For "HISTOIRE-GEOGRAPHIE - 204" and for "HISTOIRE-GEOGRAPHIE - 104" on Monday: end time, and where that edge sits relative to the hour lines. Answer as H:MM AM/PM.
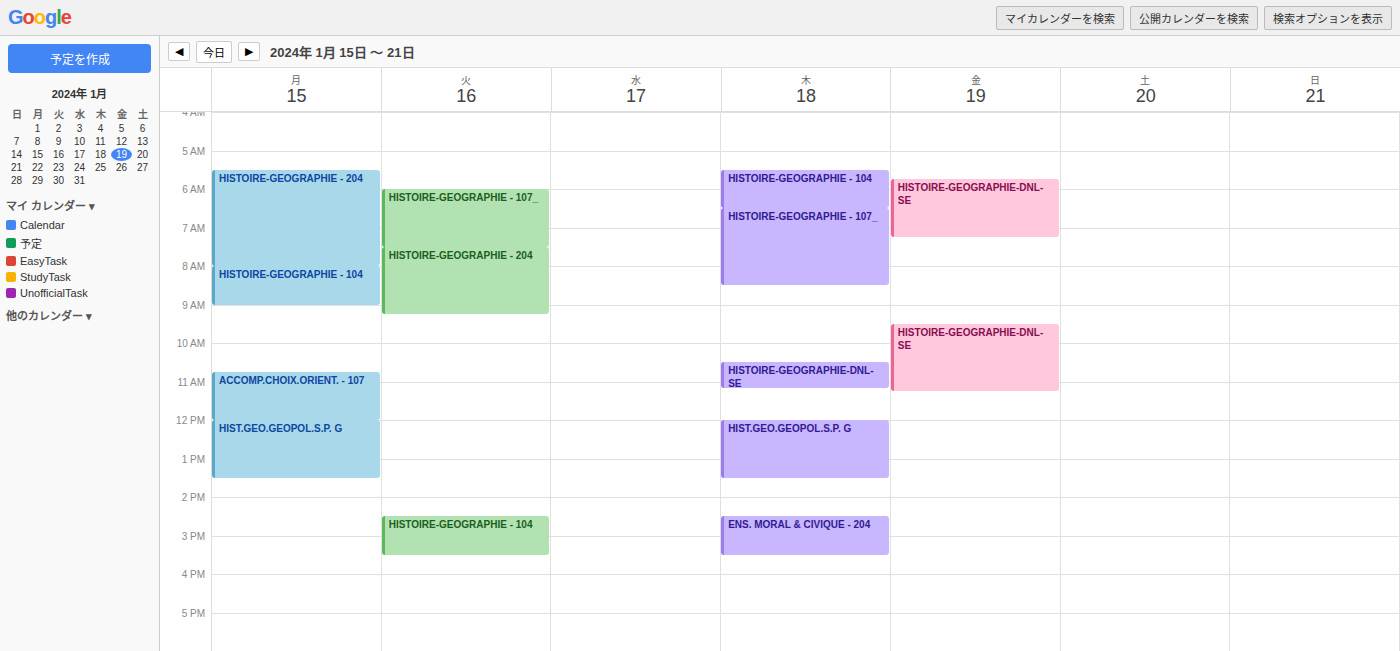
"HISTOIRE-GEOGRAPHIE - 204": 8:00 AM, exactly on the 8 AM line. "HISTOIRE-GEOGRAPHIE - 104": 9:00 AM, exactly on the 9 AM line.